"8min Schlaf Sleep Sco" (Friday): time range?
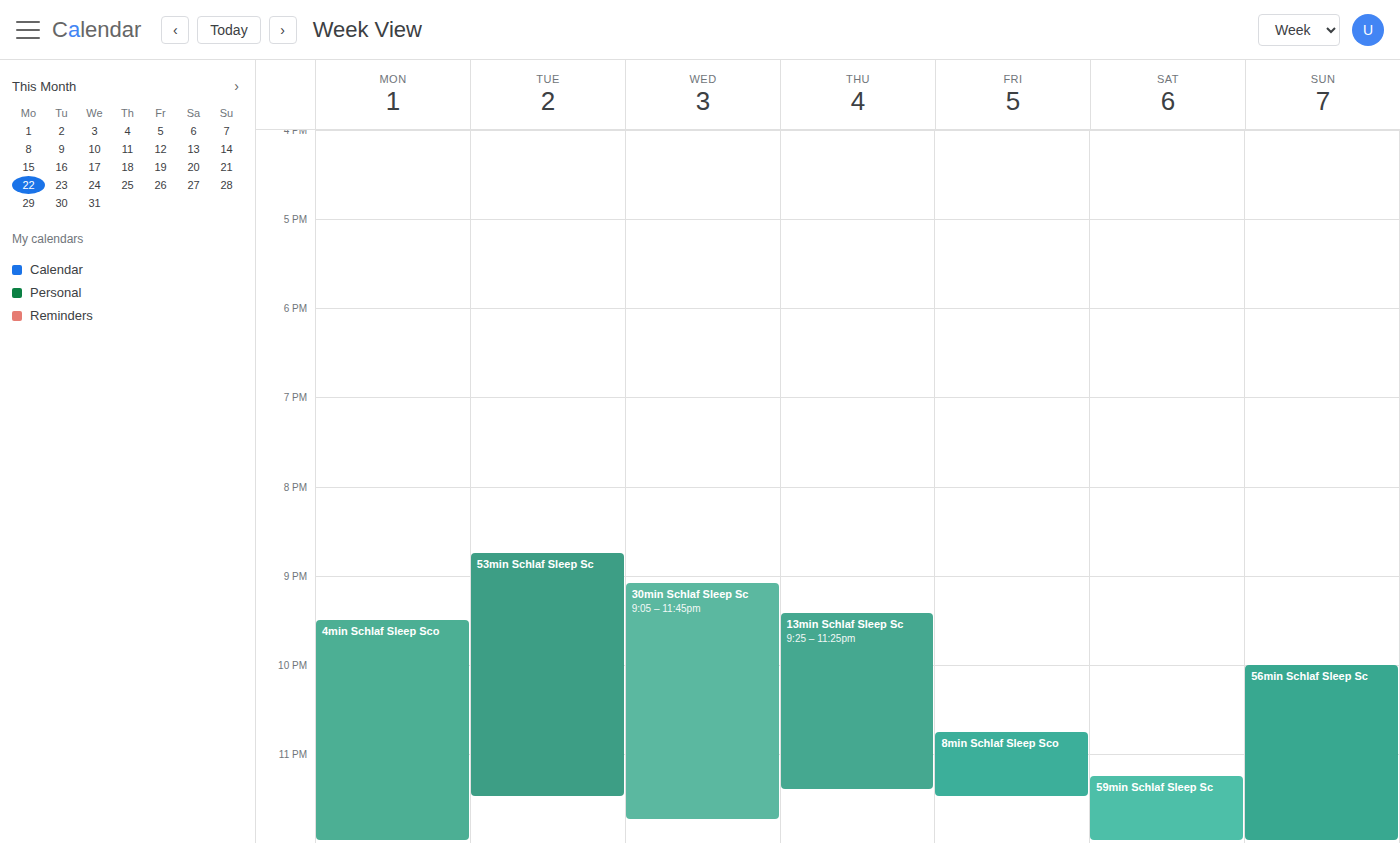
10:45 PM to 11:30 PM